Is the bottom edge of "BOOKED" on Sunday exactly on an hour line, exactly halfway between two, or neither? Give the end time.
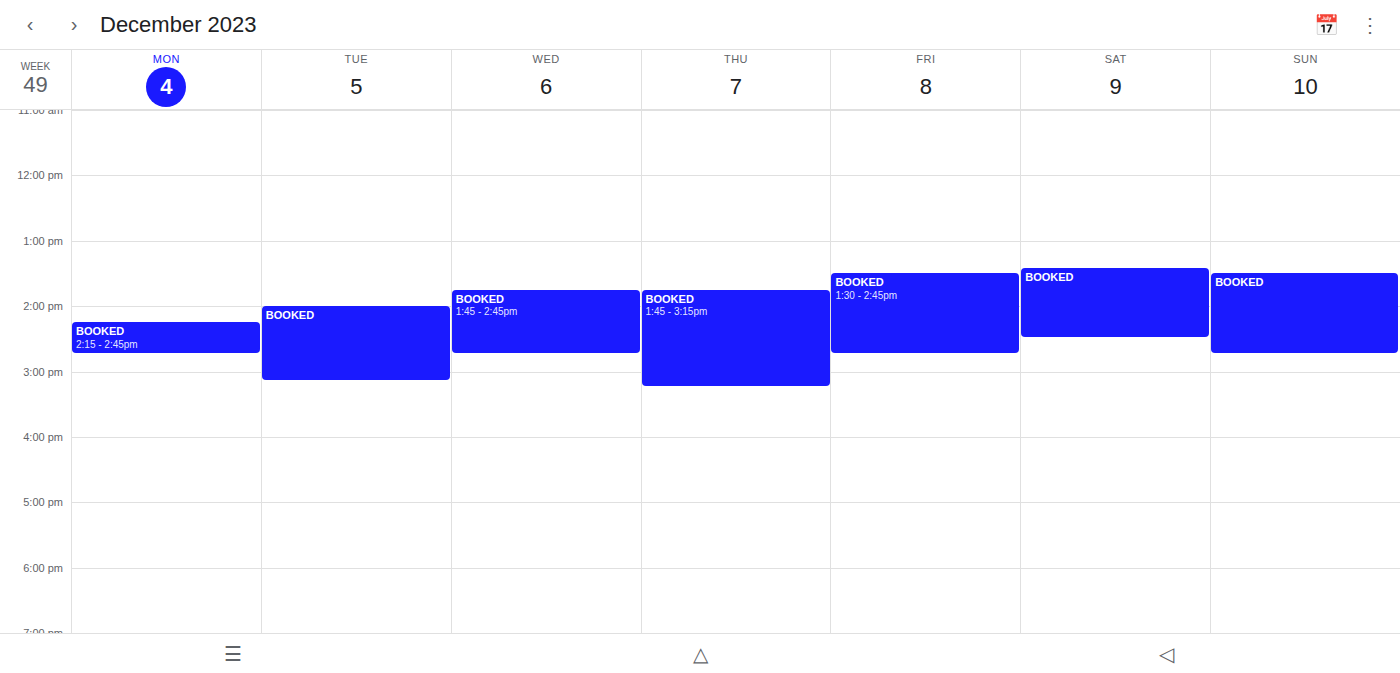
14:45 -- neither: three quarters of the way from the 14:00 line to the 15:00 line.